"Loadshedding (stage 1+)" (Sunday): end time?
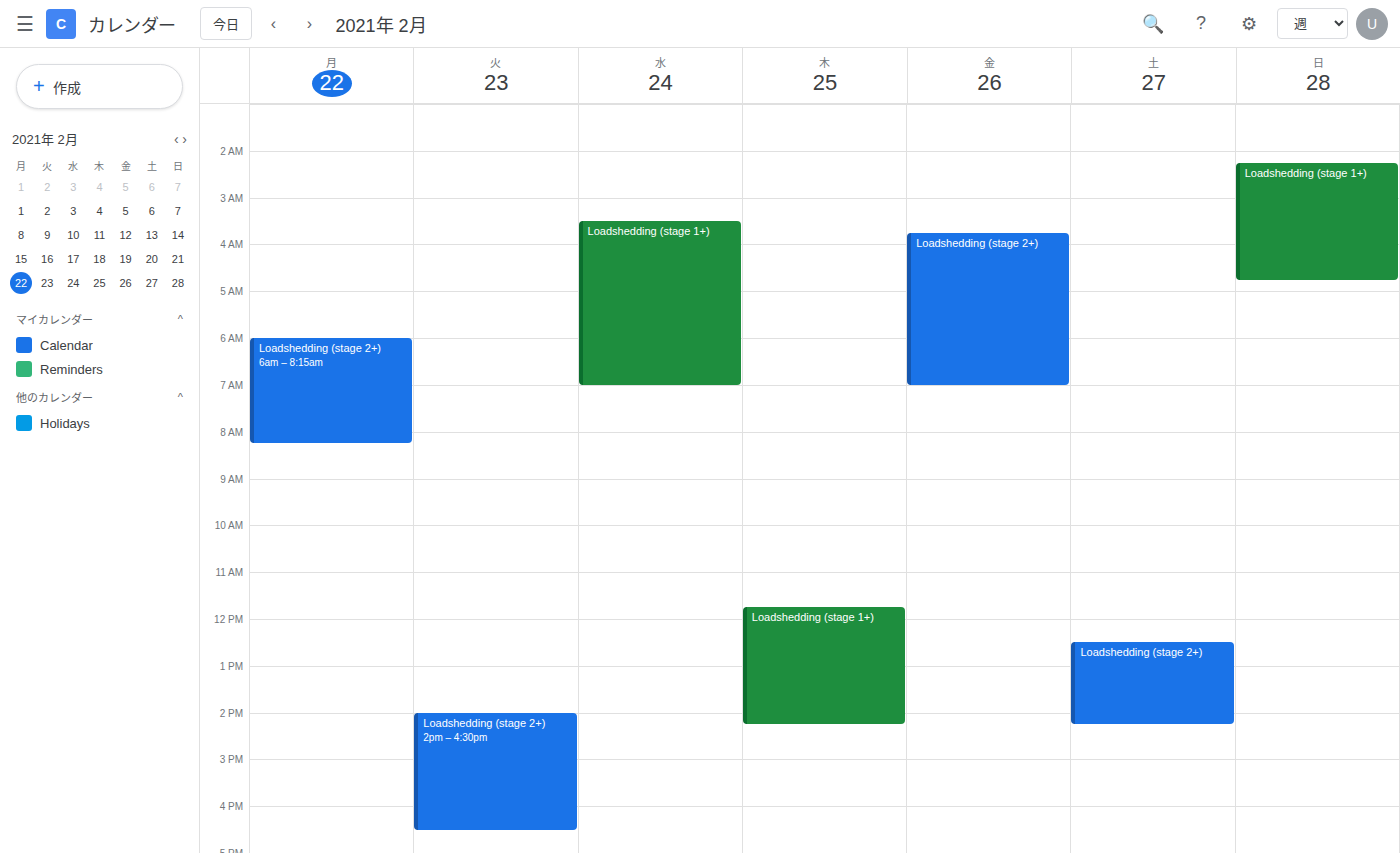
04:45